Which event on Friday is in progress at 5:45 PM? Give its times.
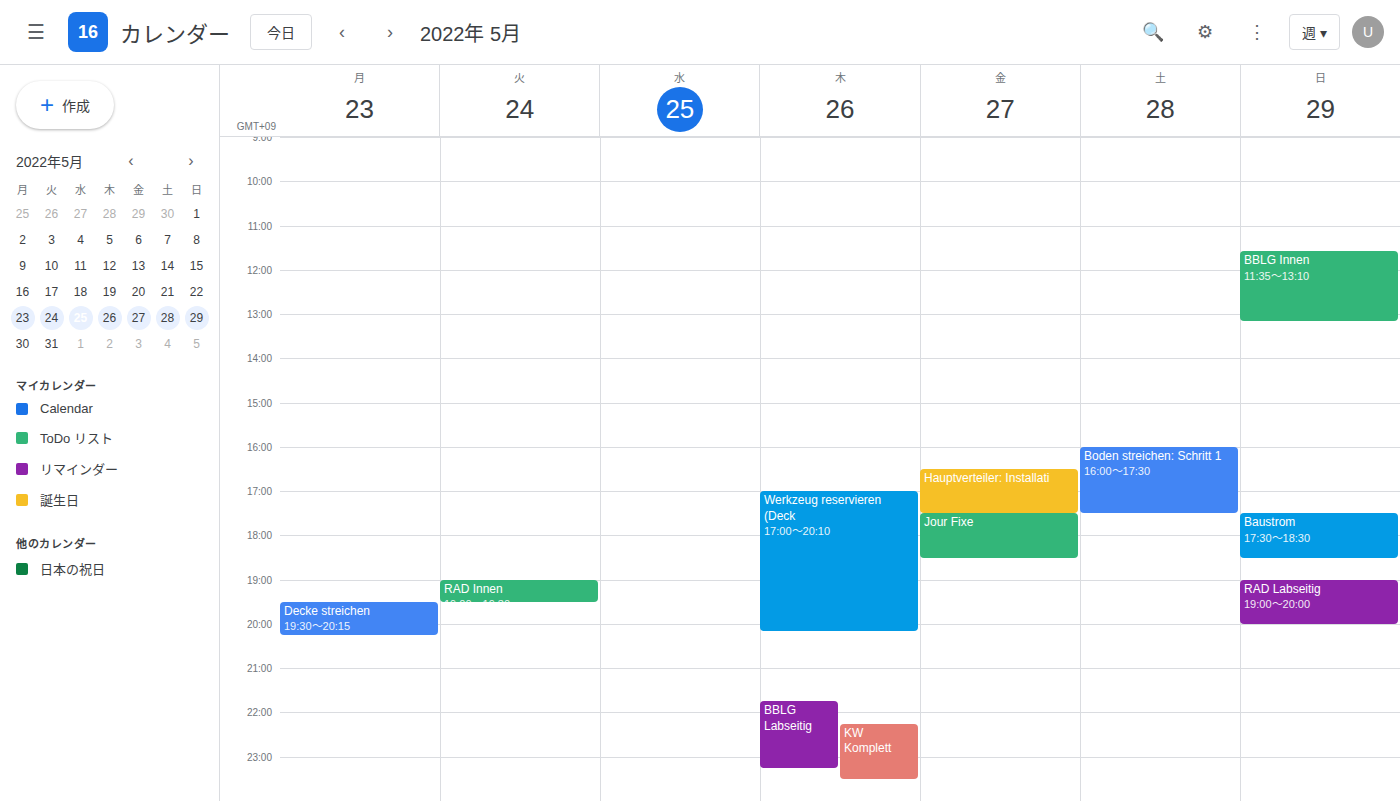
"Jour Fixe", 5:30 PM to 6:30 PM